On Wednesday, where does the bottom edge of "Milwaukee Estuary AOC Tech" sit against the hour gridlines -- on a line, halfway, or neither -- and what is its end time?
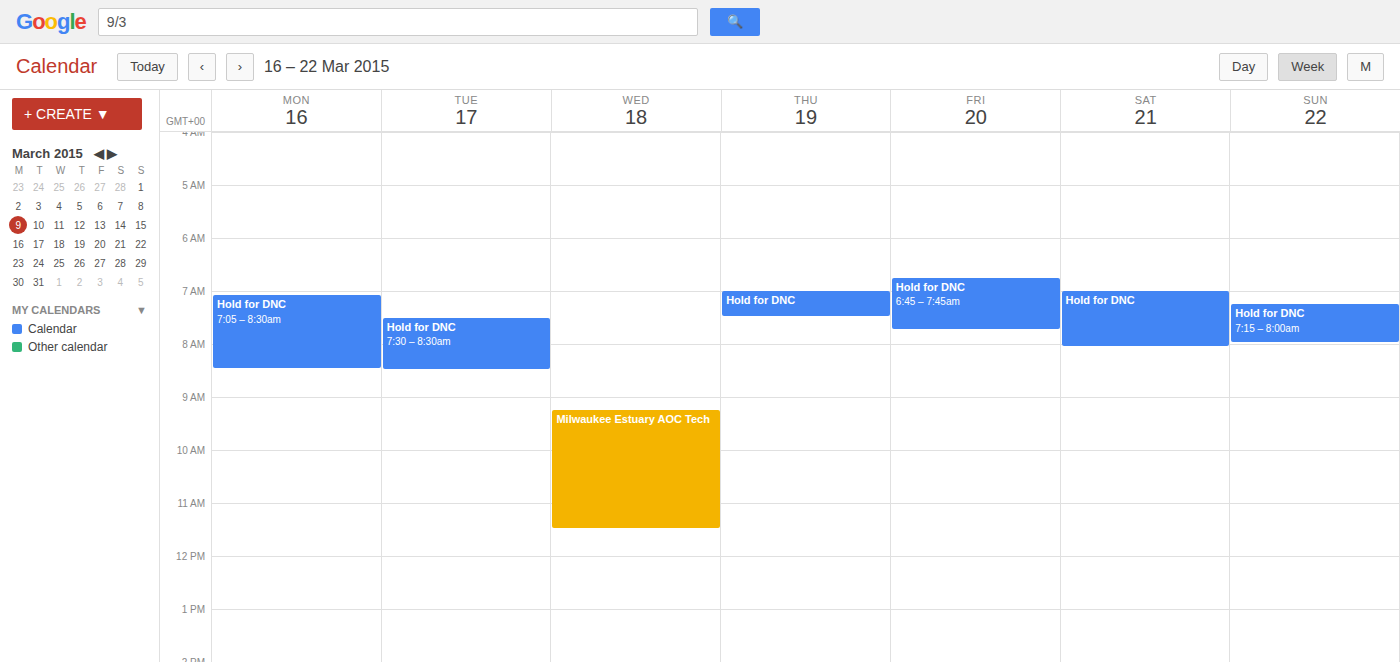
11:30 -- halfway between the 11:00 and 12:00 lines.